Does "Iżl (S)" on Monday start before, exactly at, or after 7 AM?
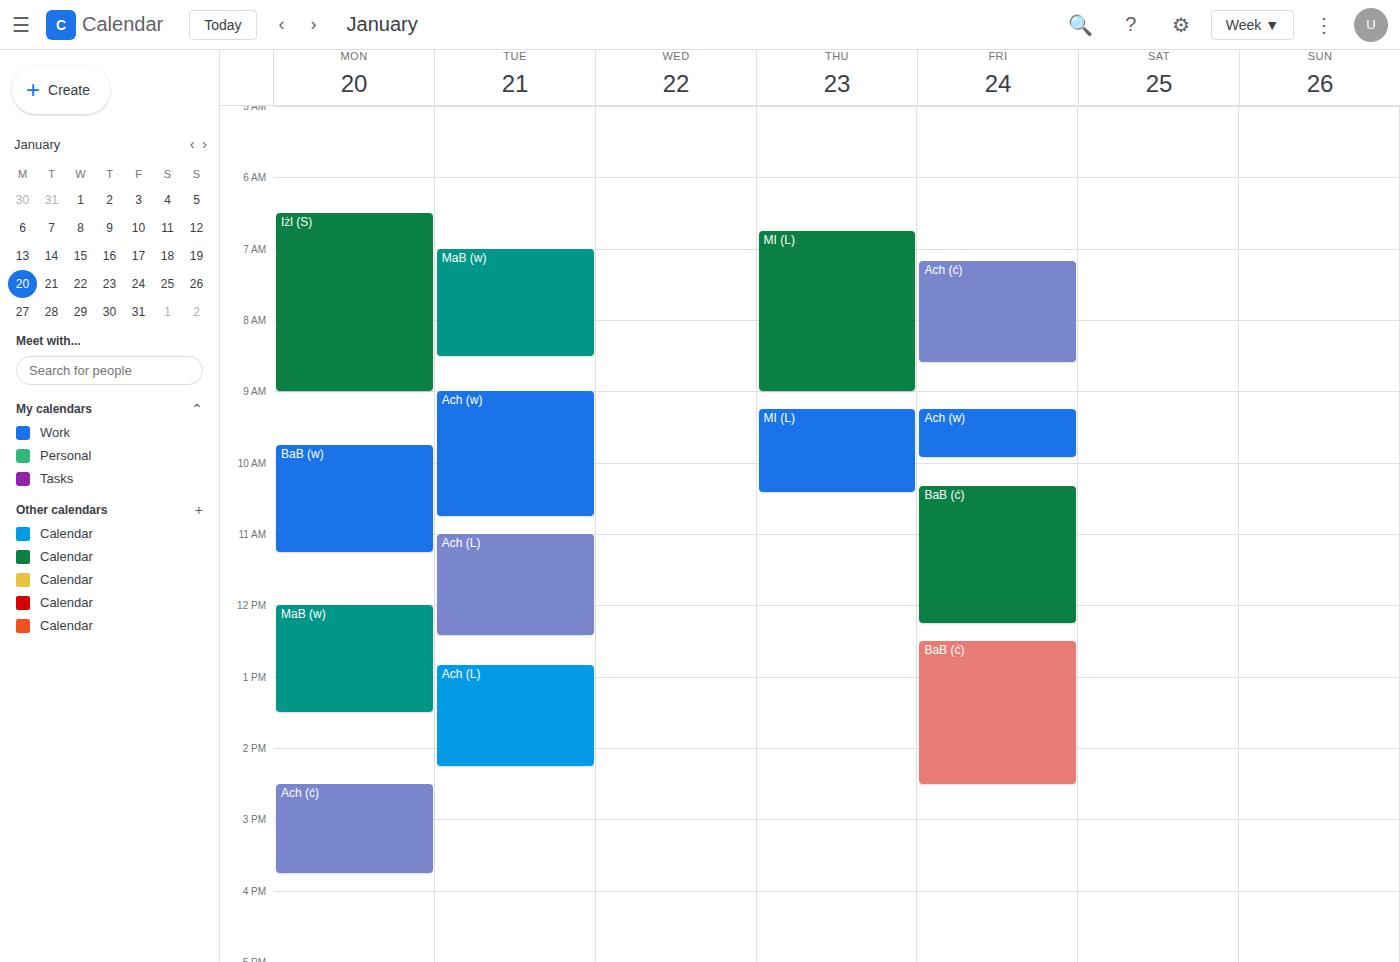
6:30 AM -- before 7 AM, 30 minutes above the 7 AM line.